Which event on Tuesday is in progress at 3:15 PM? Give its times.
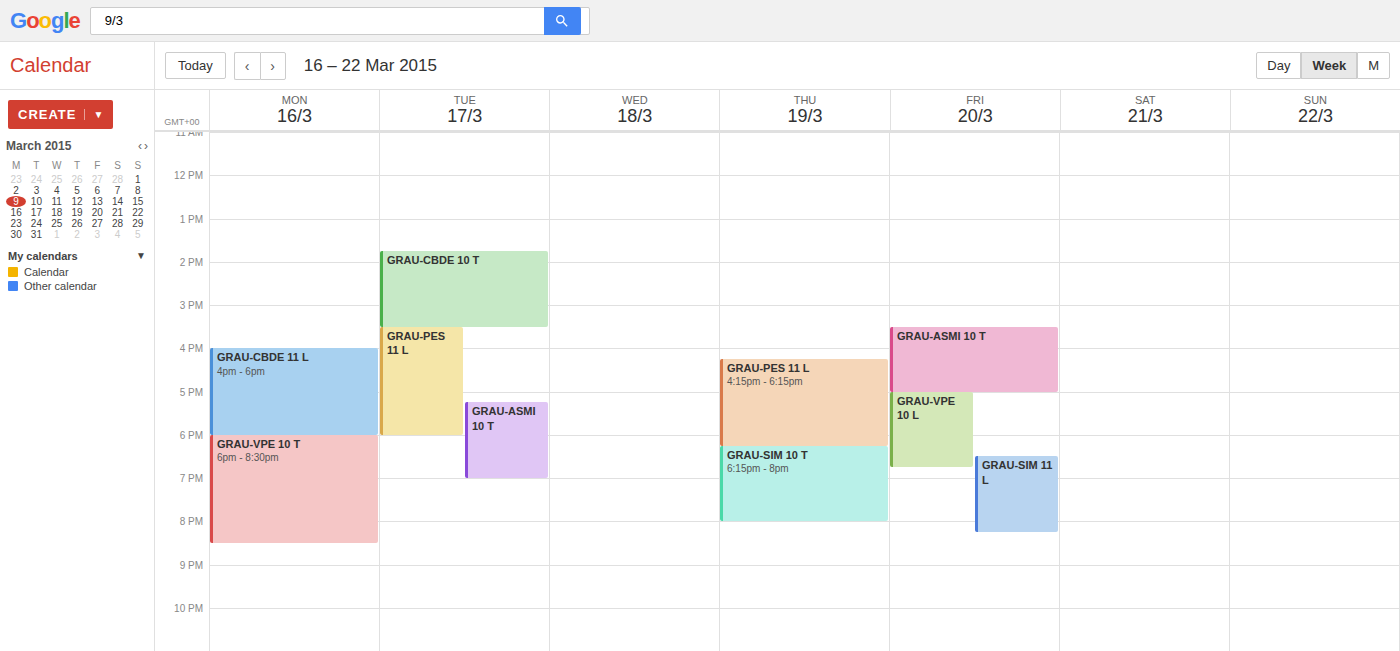
"GRAU-CBDE 10 T", 1:45 PM to 3:30 PM